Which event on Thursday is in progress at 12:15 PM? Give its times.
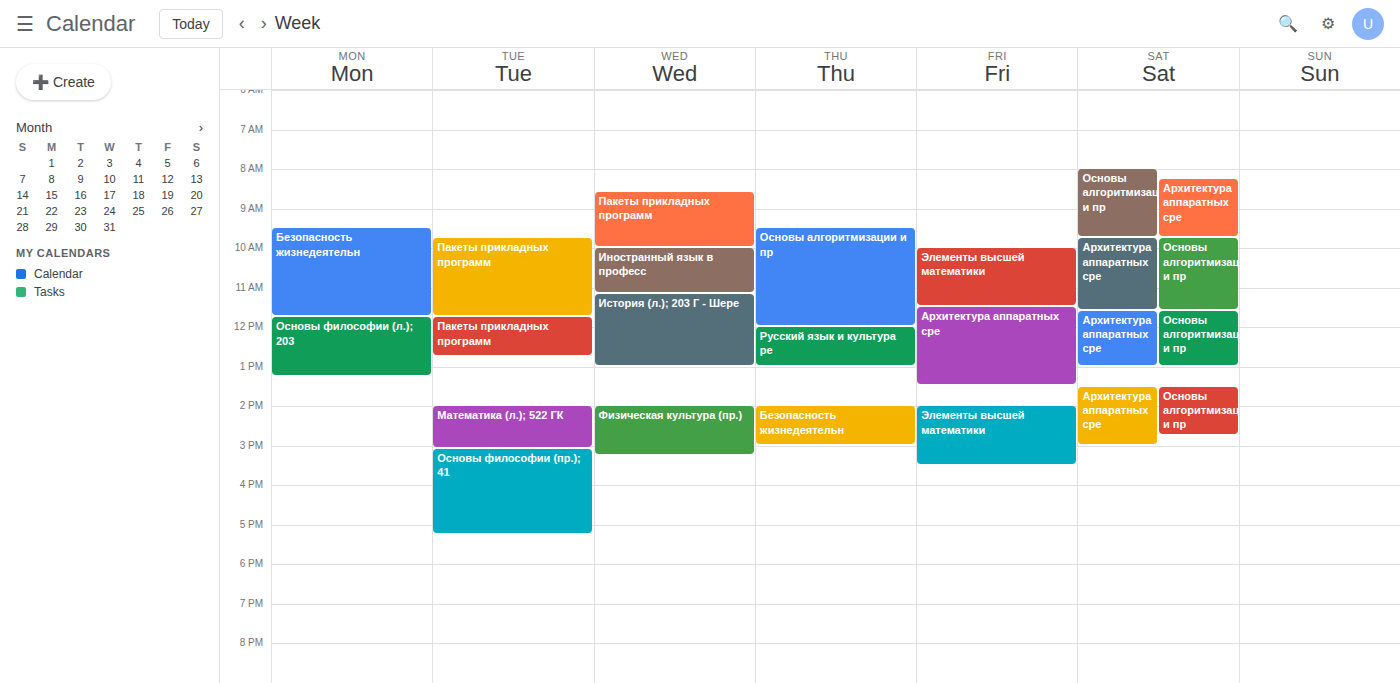
"Русский язык и культура ре", 12:00 PM to 1:00 PM